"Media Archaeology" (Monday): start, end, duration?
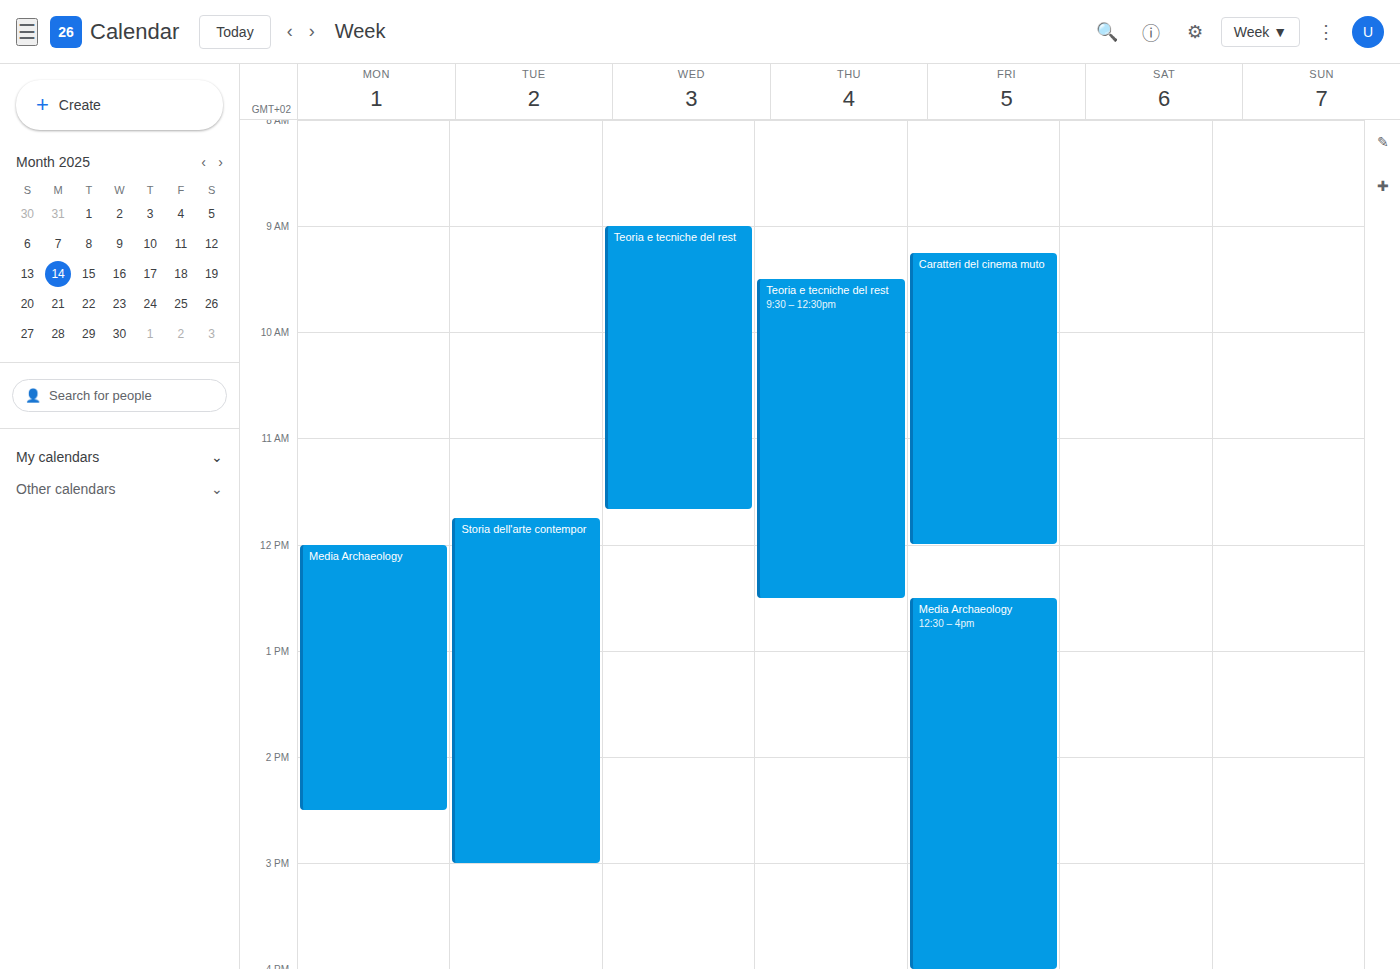
12:00 PM to 2:30 PM, 2 hours 30 minutes